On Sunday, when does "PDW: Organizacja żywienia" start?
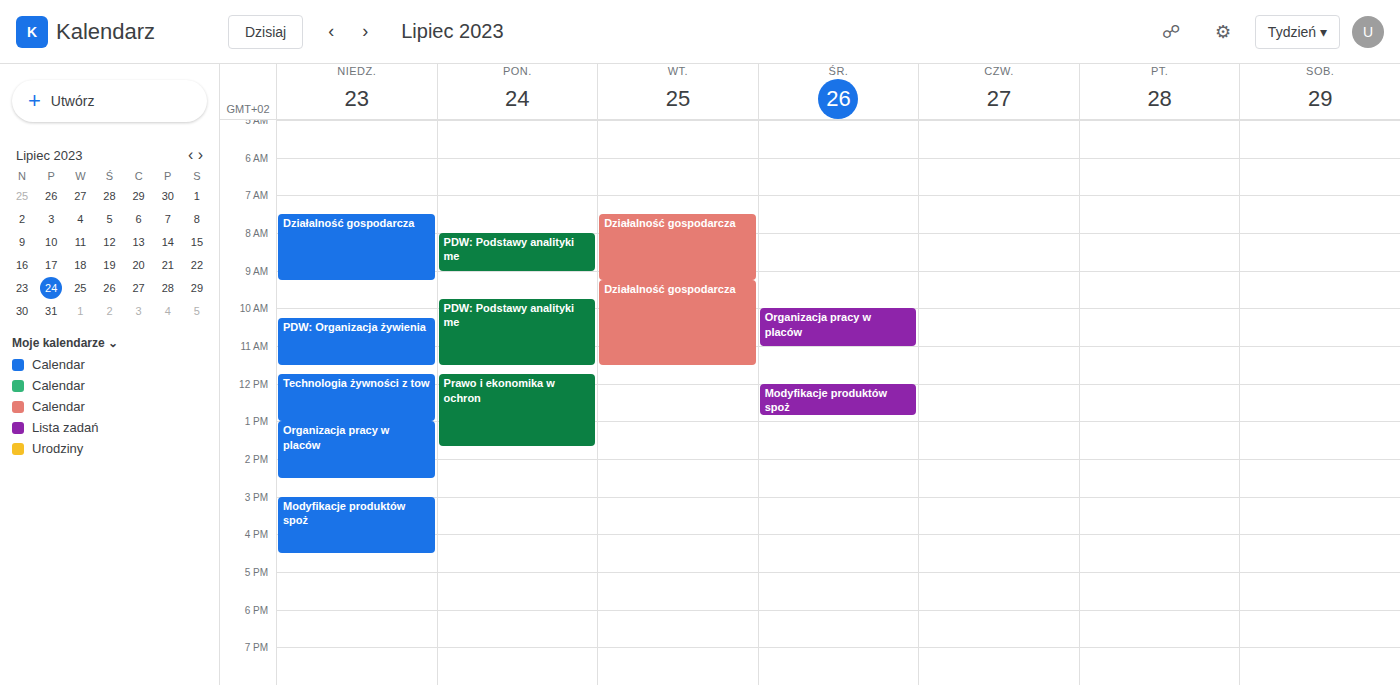
10:15 AM